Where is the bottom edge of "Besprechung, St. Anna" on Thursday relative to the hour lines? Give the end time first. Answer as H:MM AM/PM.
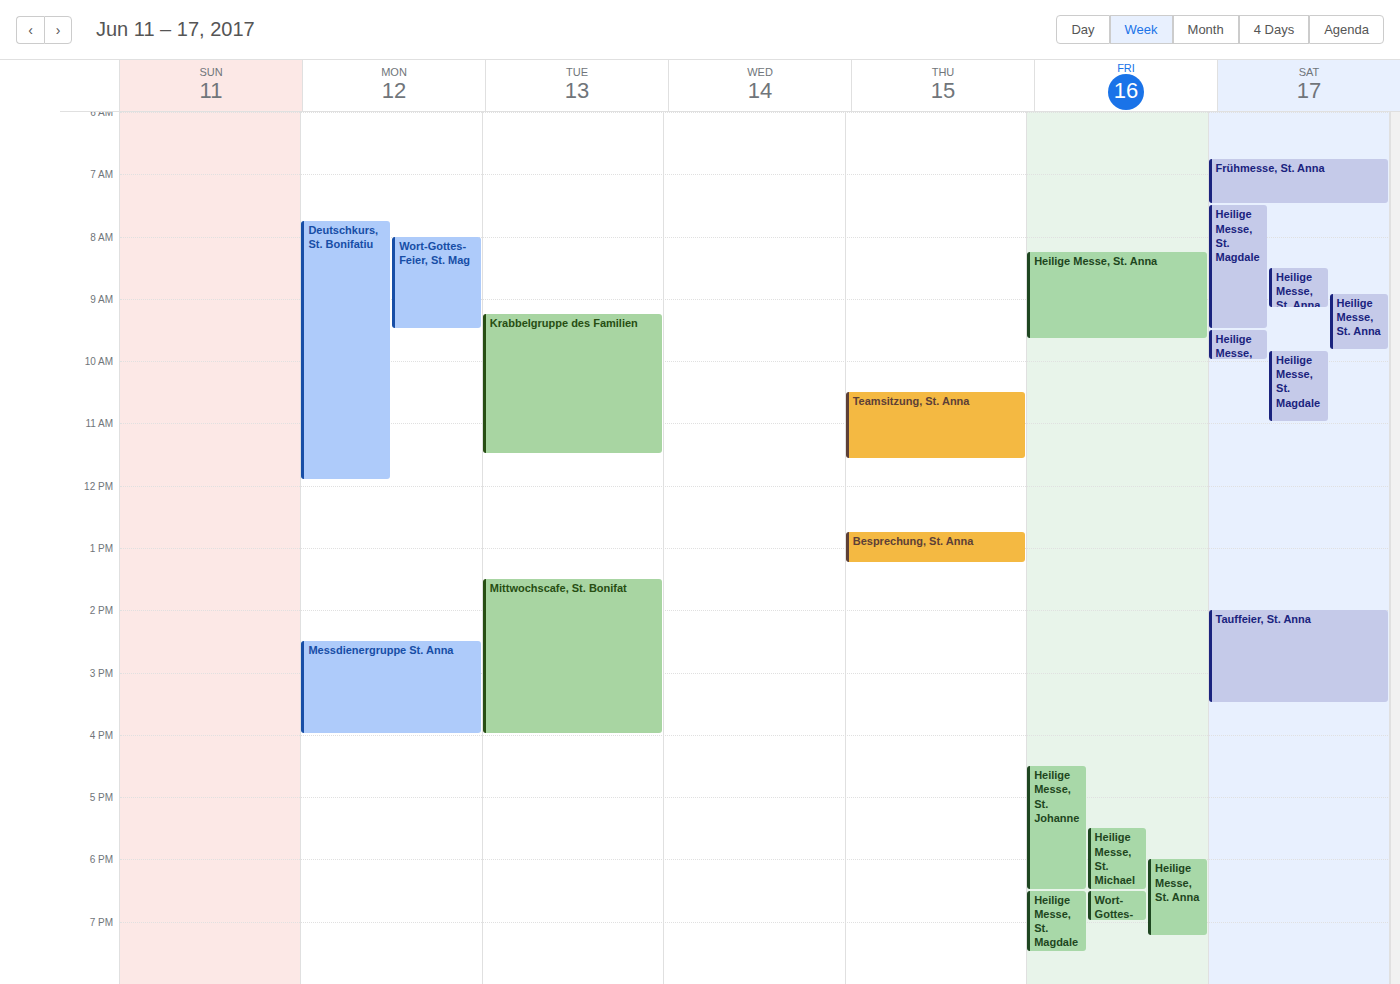
1:15 PM -- neither: a quarter of the way from the 1 PM line to the 2 PM line.